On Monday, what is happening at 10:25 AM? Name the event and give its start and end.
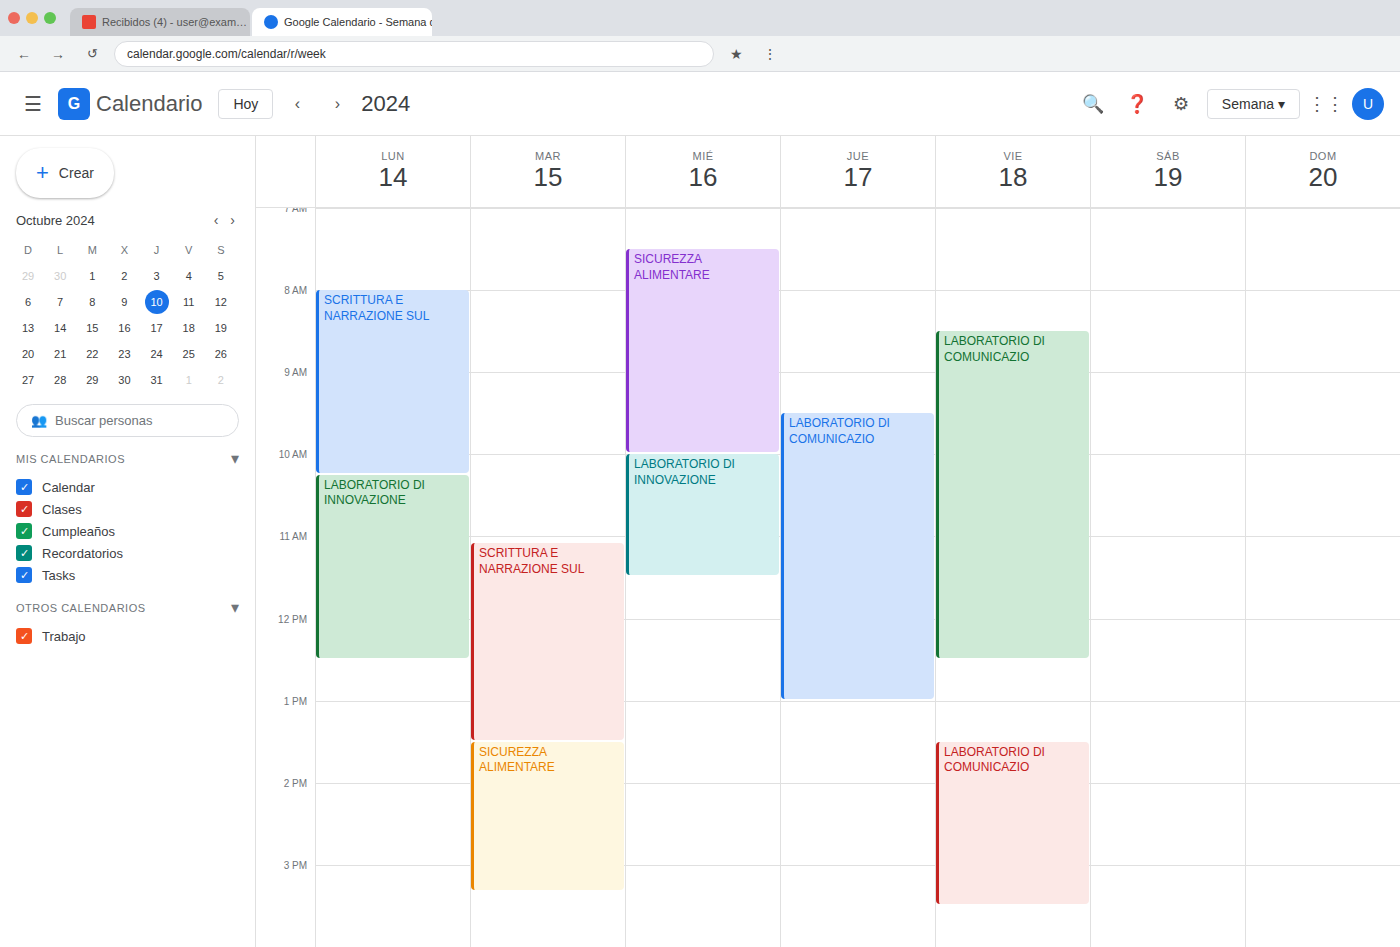
"LABORATORIO DI INNOVAZIONE", 10:15 AM to 12:30 PM